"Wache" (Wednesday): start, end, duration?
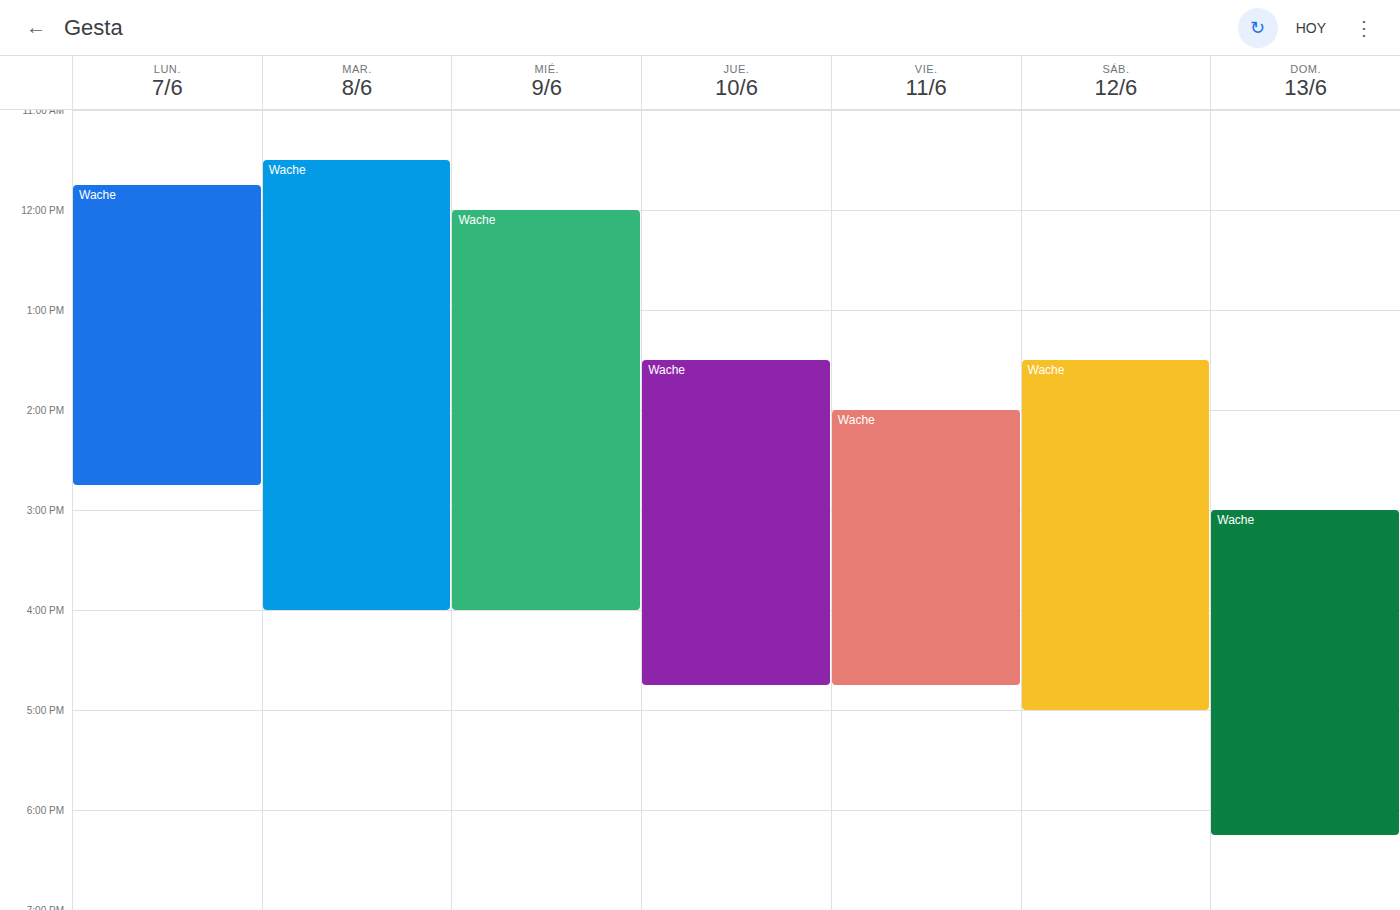
12:00 PM to 4:00 PM, 4 hours